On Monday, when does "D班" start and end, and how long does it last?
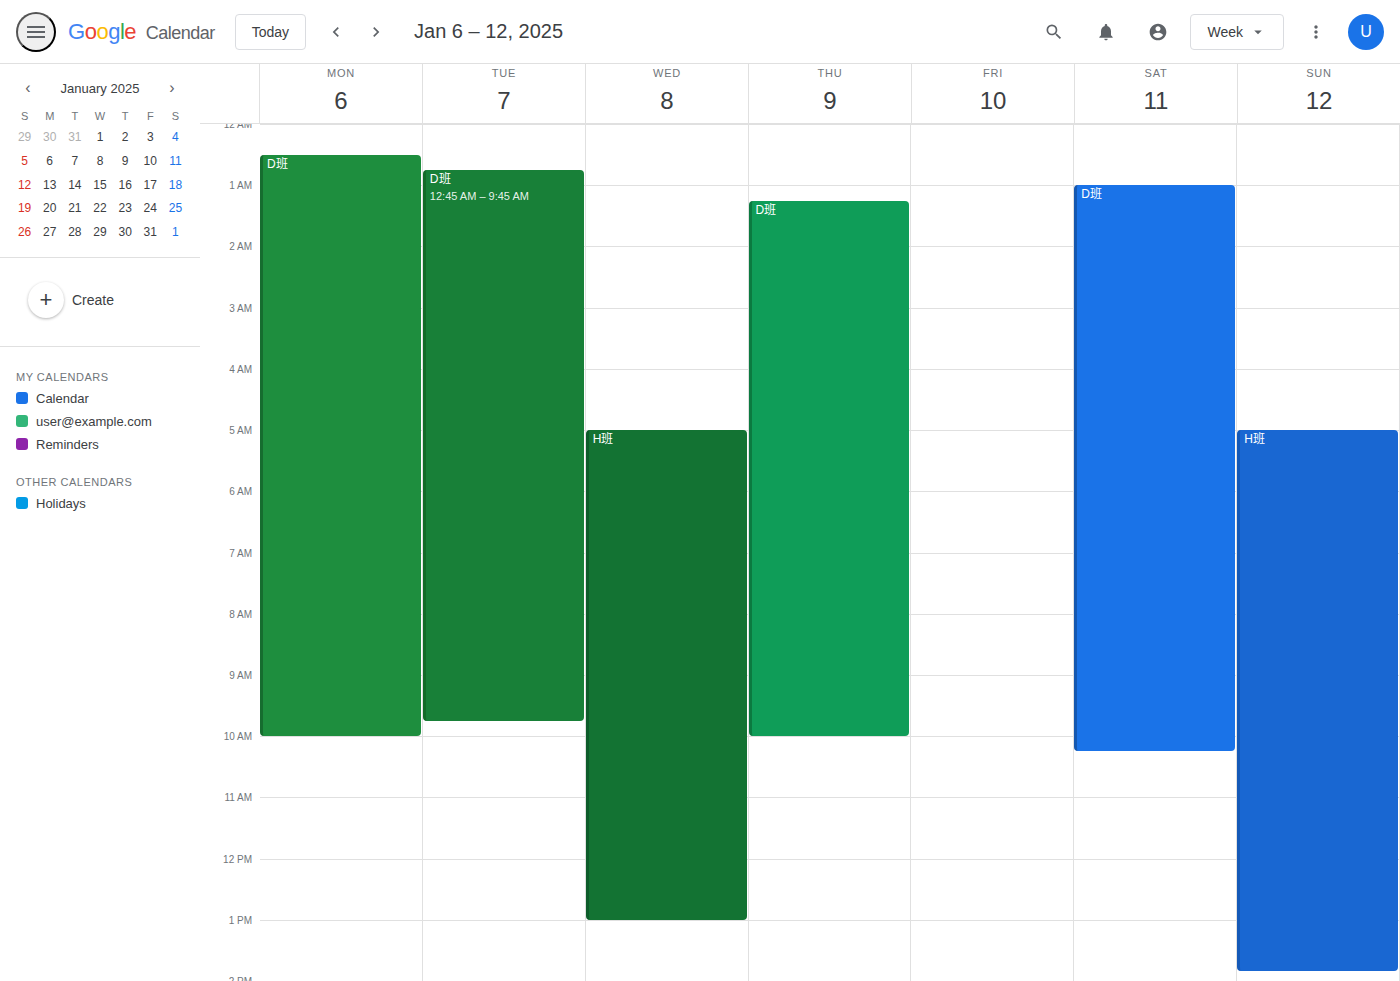
12:30 AM to 10:00 AM, 9 hours 30 minutes